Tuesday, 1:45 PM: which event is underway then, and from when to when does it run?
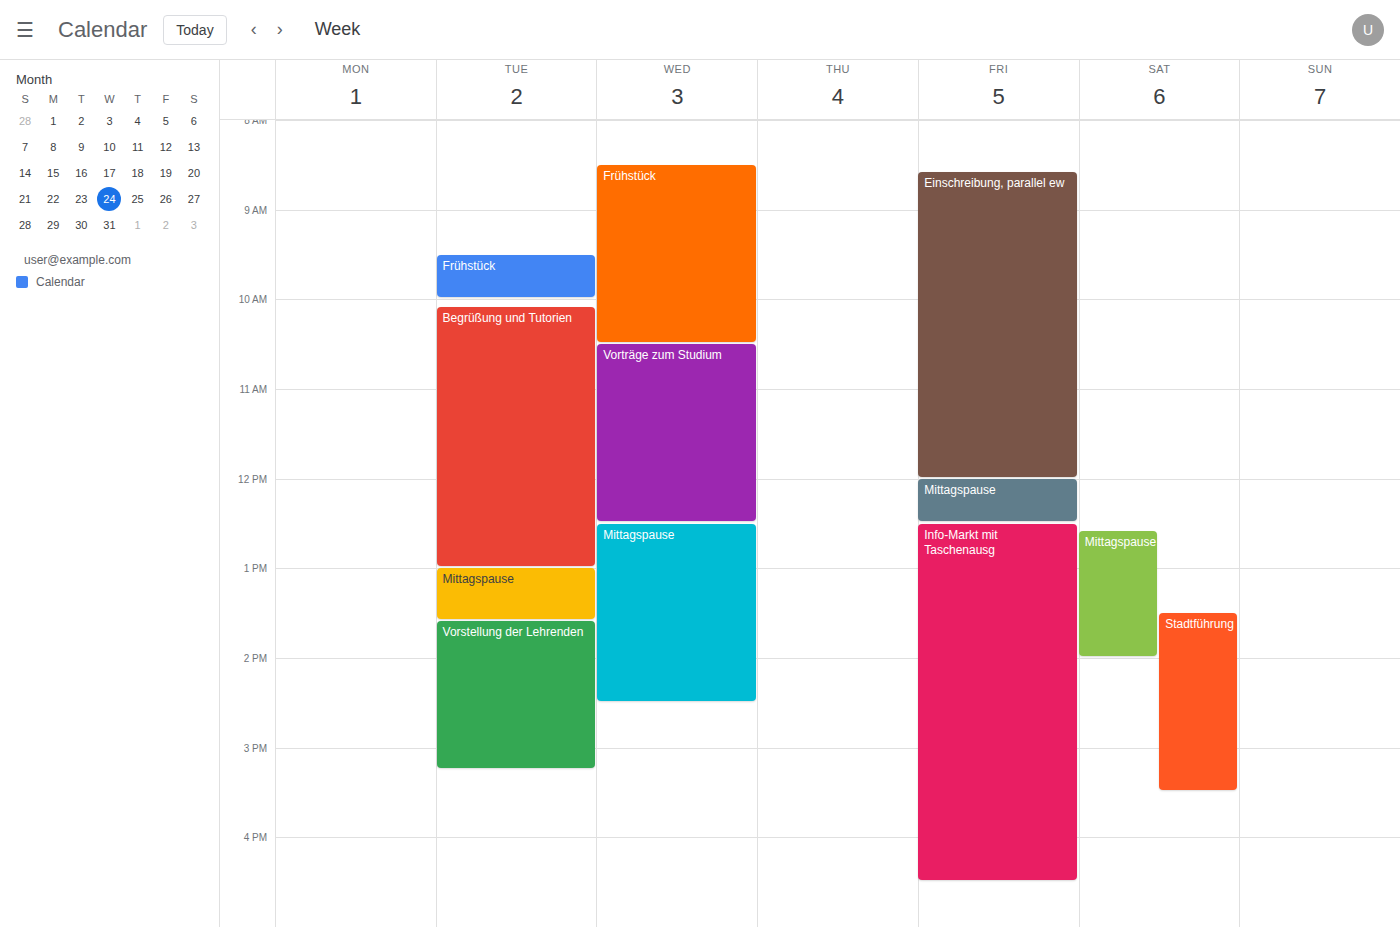
"Vorstellung der Lehrenden", 1:35 PM to 3:15 PM